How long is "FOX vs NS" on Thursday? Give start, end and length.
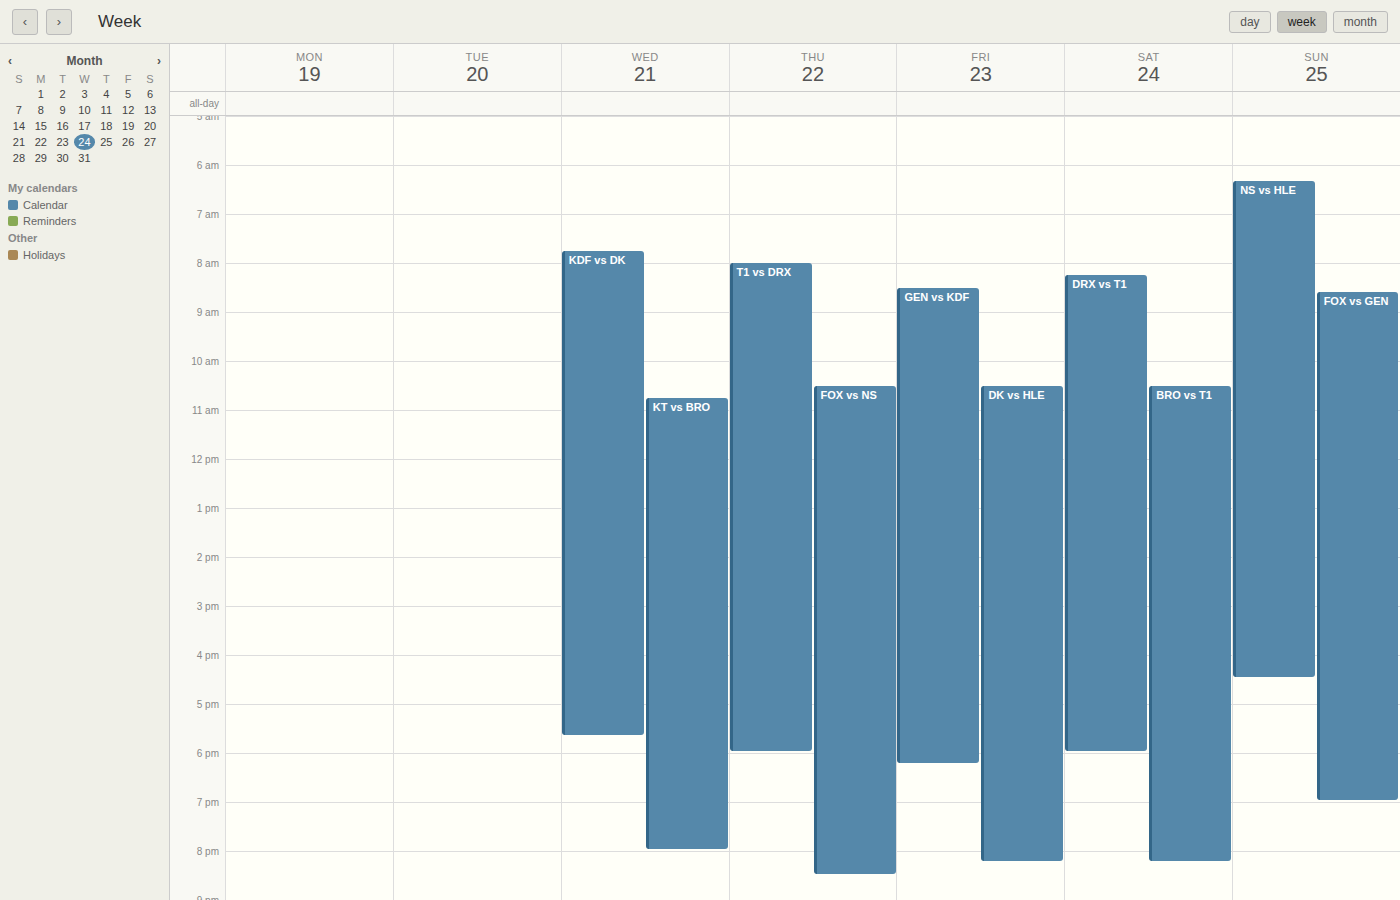
10:30 AM to 8:30 PM, 10 hours